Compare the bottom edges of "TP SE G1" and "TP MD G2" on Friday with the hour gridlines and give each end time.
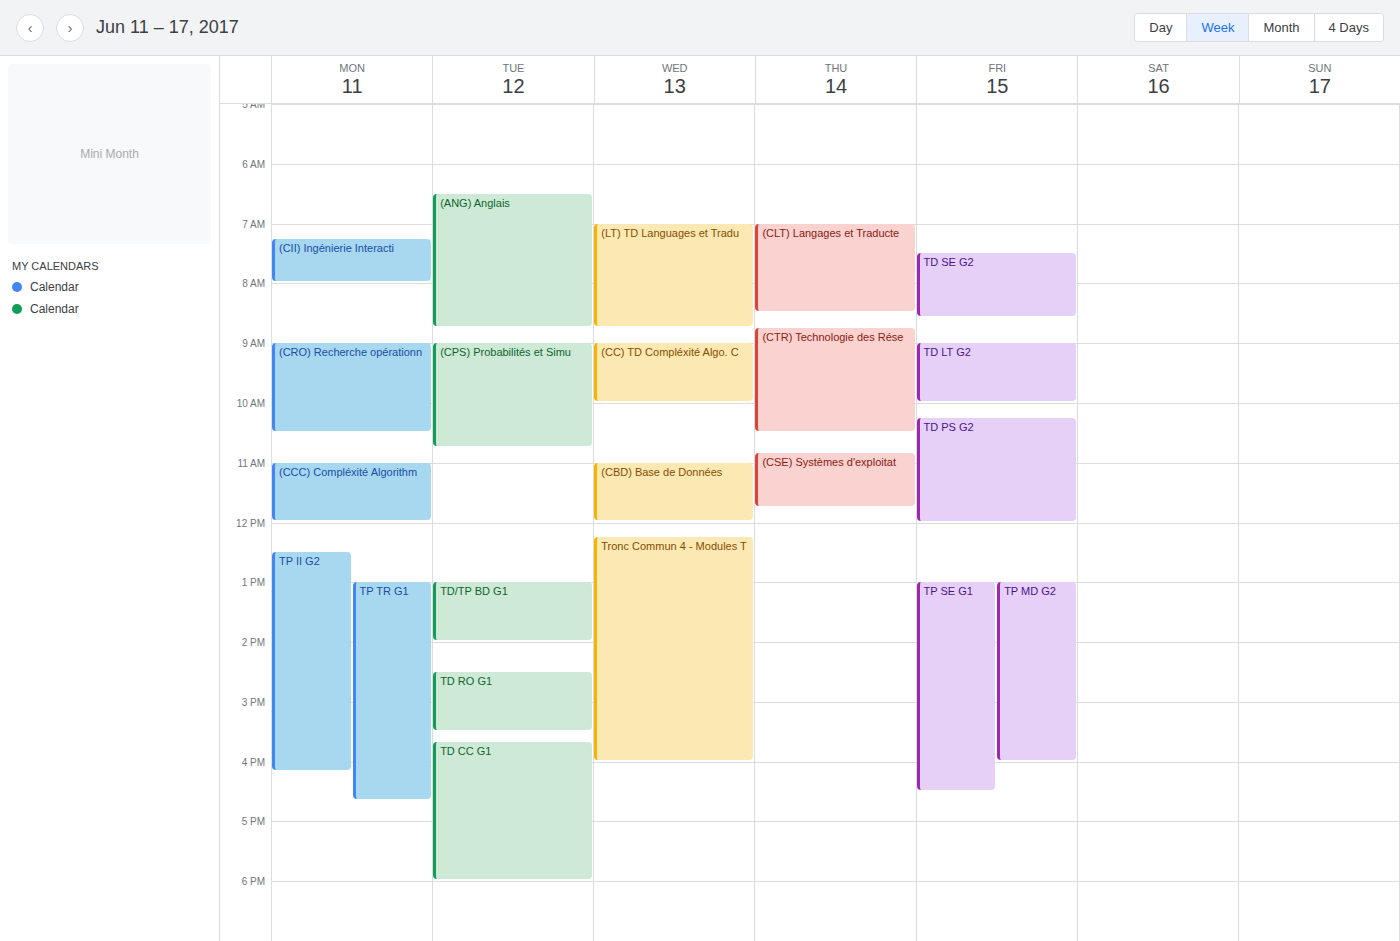
"TP SE G1": 16:30, halfway between the 16:00 and 17:00 lines. "TP MD G2": 16:00, exactly on the 16:00 line.